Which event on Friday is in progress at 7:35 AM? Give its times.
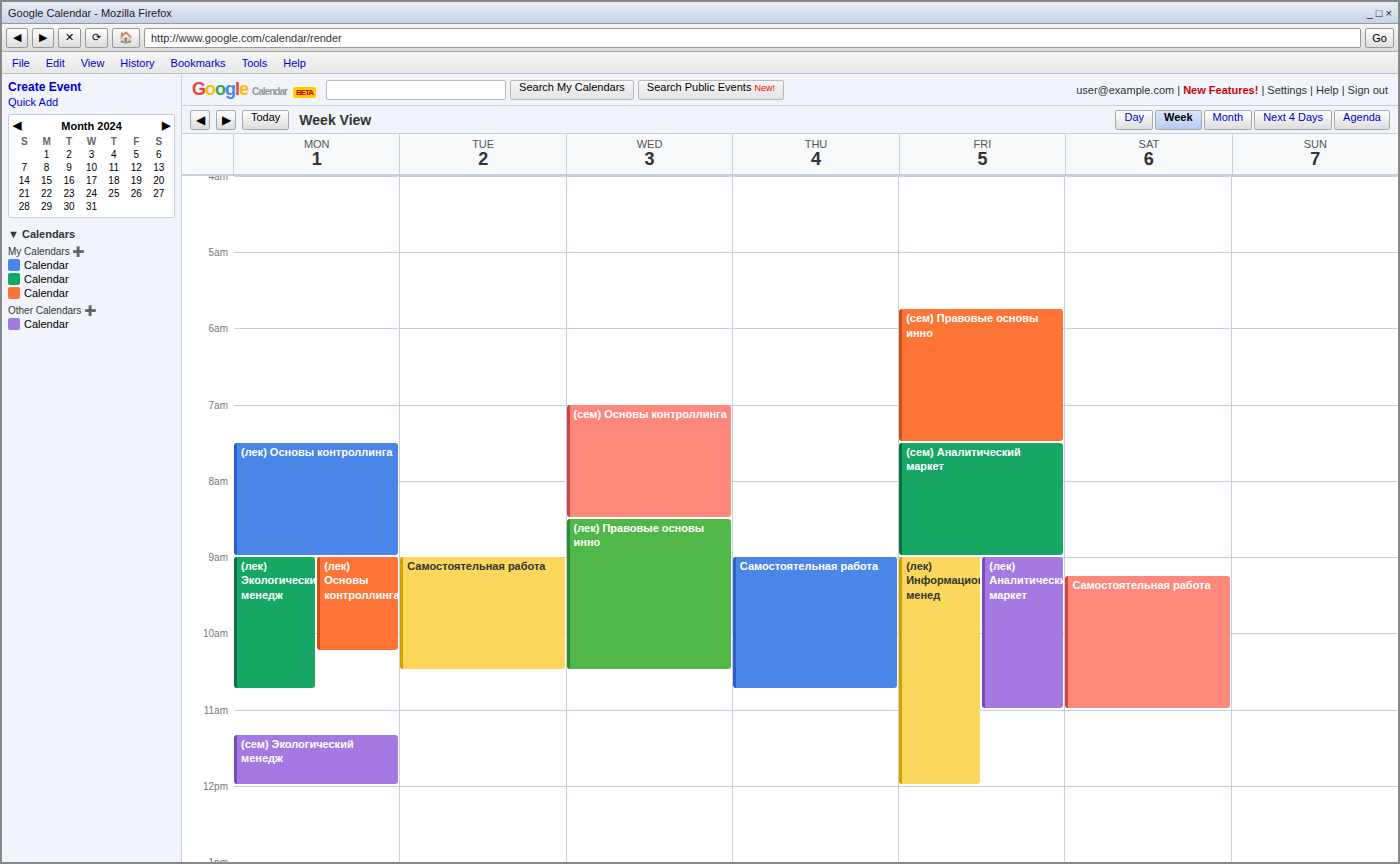
"(сем) Аналитический маркет", 7:30 AM to 9:00 AM